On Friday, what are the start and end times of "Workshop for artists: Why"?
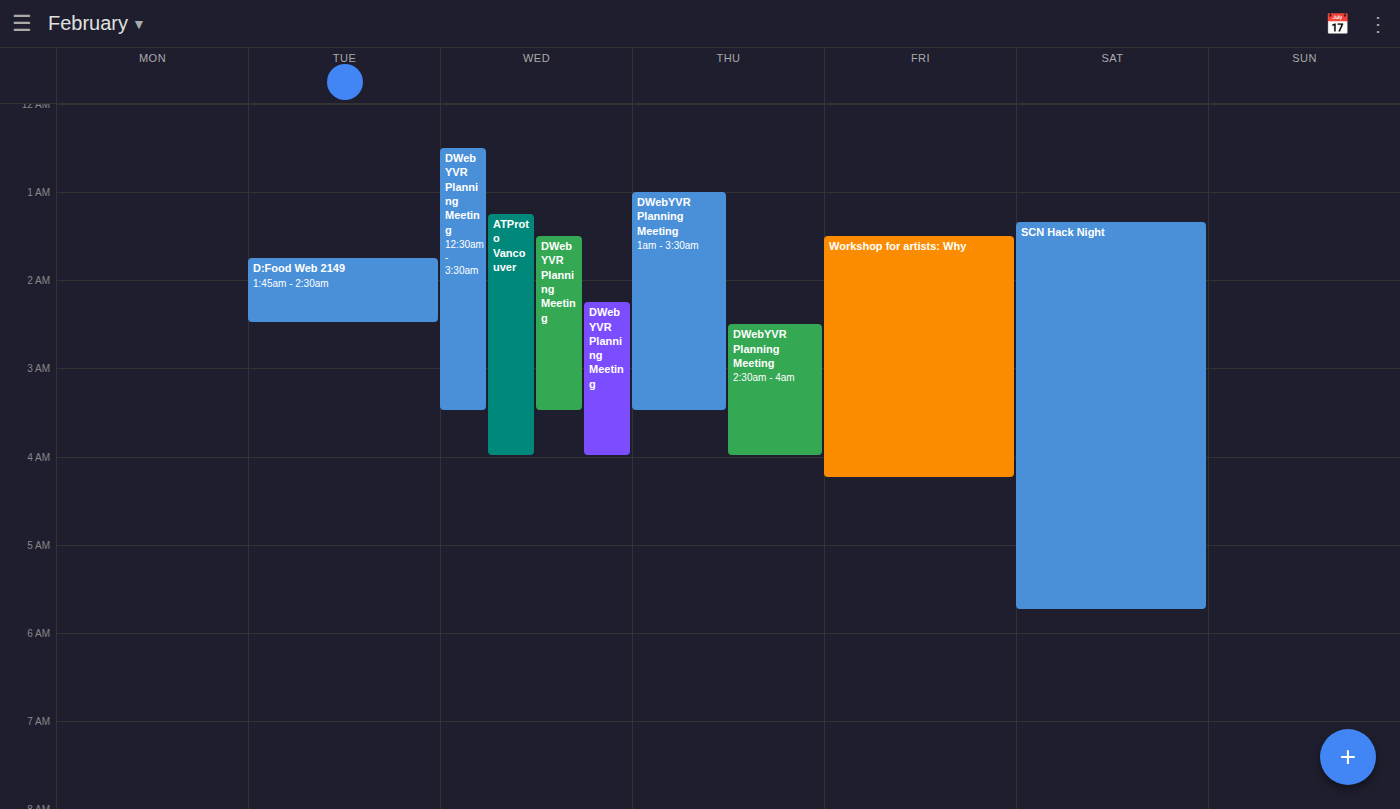
1:30 AM to 4:15 AM